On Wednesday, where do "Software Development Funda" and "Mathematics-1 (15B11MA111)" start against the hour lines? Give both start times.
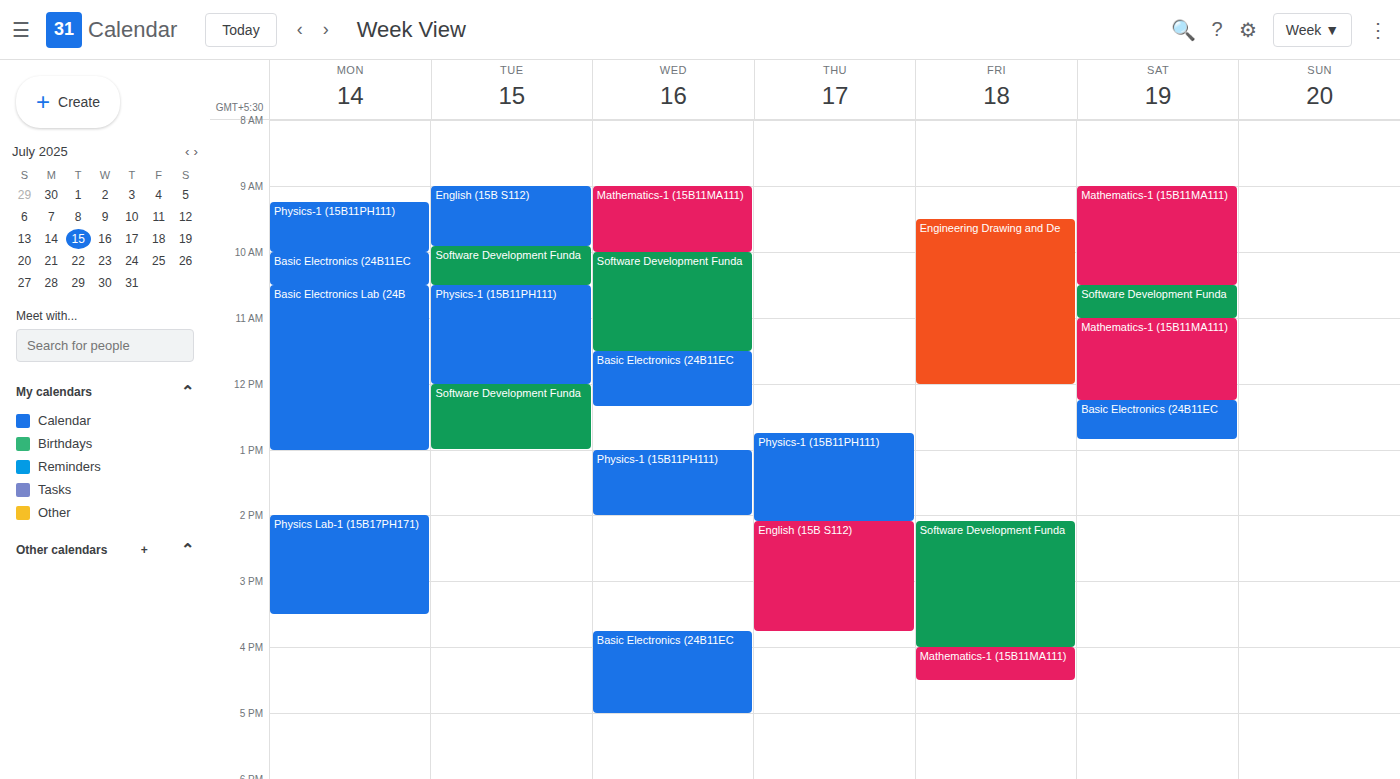
"Software Development Funda": 10:00 AM, exactly on the 10 AM line. "Mathematics-1 (15B11MA111)": 9:00 AM, exactly on the 9 AM line.